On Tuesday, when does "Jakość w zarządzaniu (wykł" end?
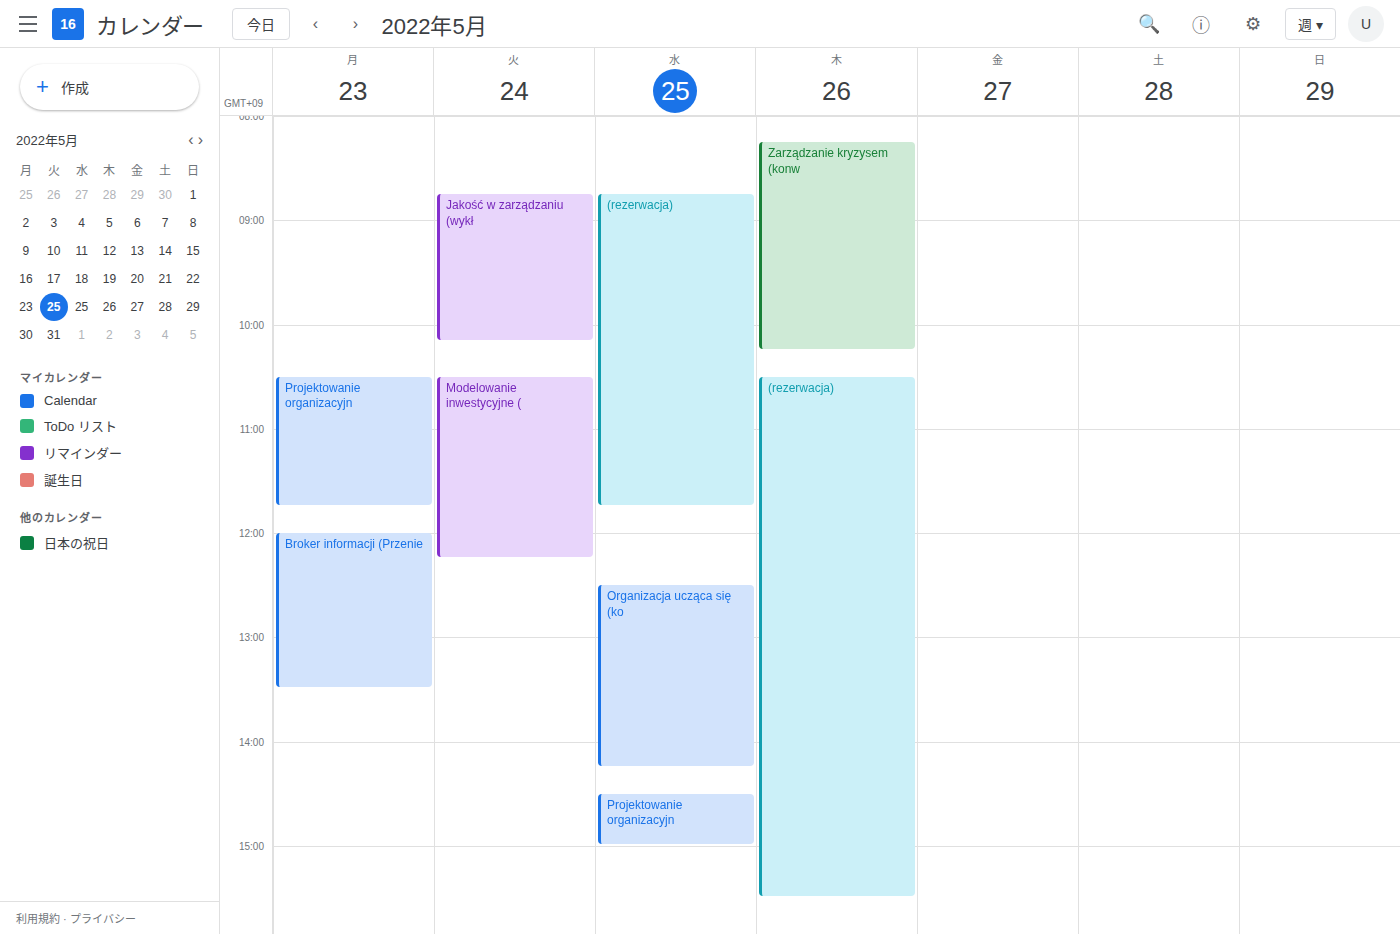
10:10 AM